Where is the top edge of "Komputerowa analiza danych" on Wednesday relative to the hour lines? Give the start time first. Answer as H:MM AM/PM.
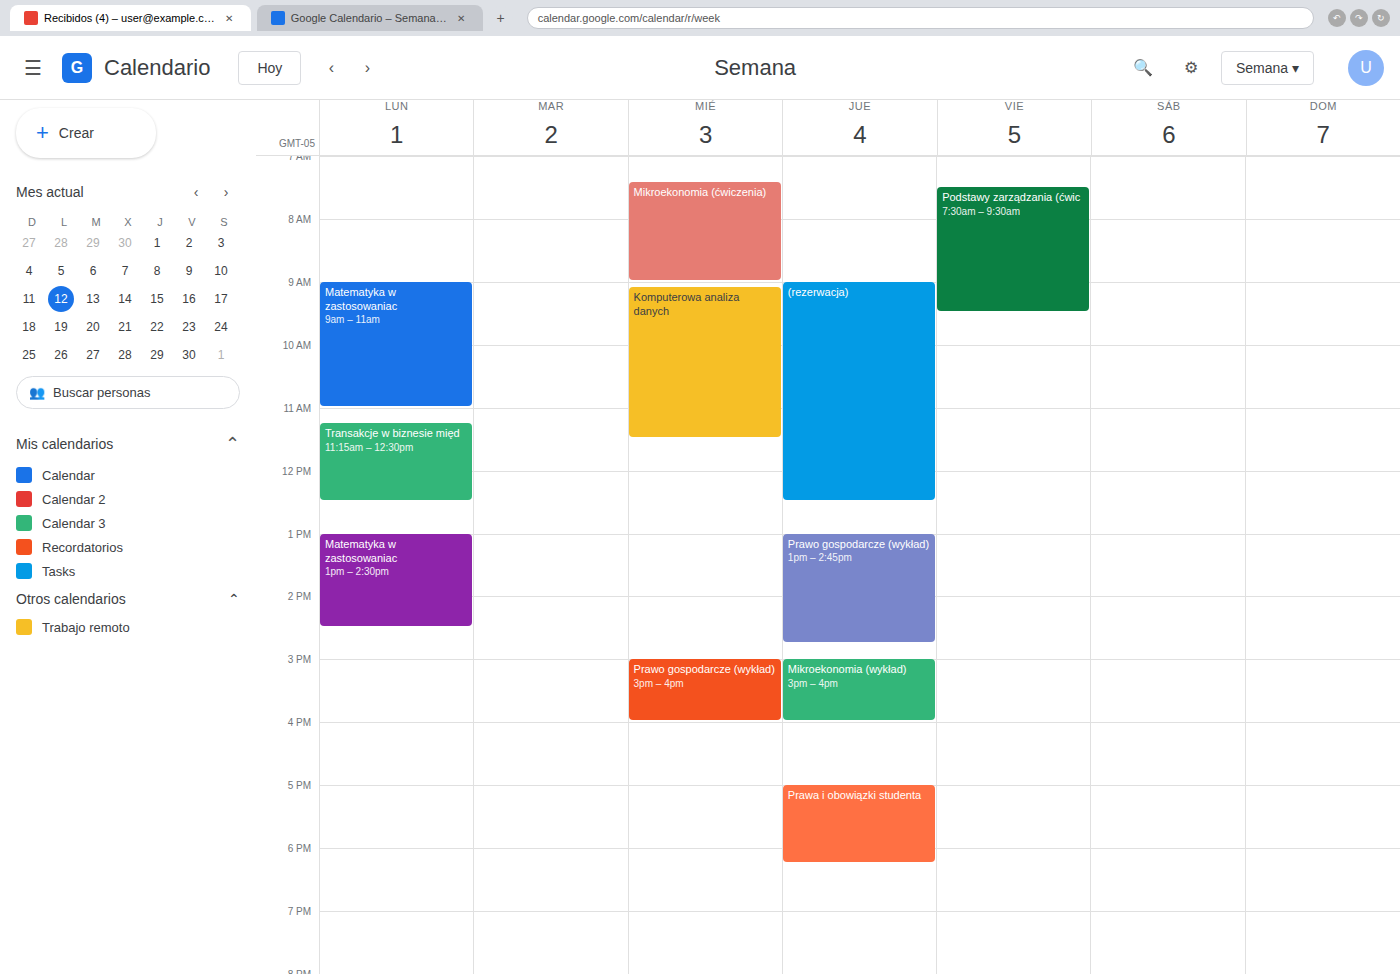
9:05 AM -- neither: 5 minutes below the 9 AM line and 55 minutes above the 10 AM line.